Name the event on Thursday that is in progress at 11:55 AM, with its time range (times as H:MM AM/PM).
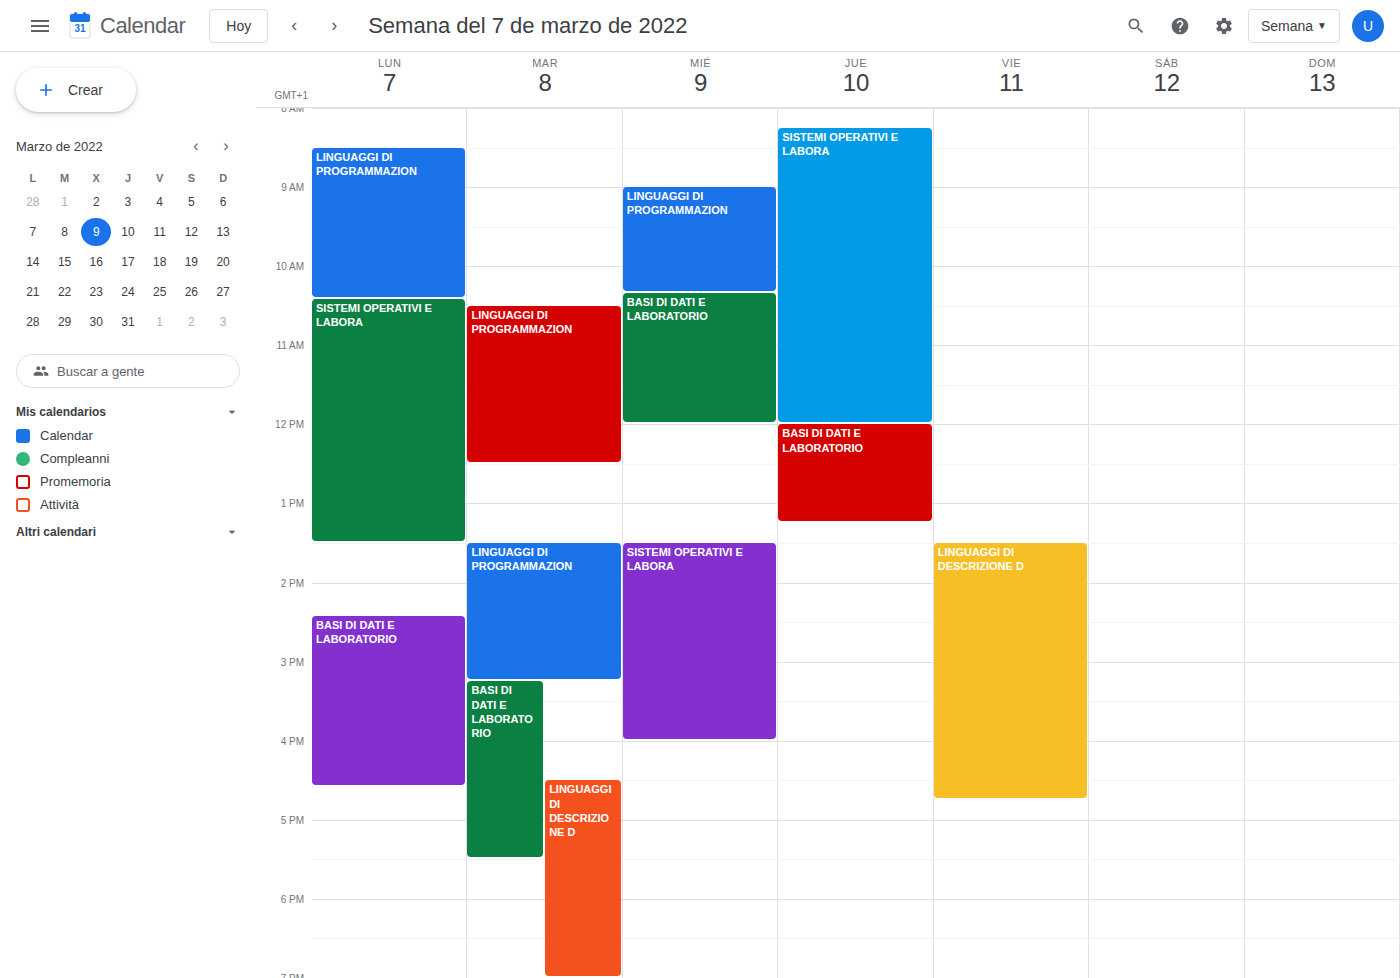
"SISTEMI OPERATIVI E LABORA", 8:15 AM to 12:00 PM